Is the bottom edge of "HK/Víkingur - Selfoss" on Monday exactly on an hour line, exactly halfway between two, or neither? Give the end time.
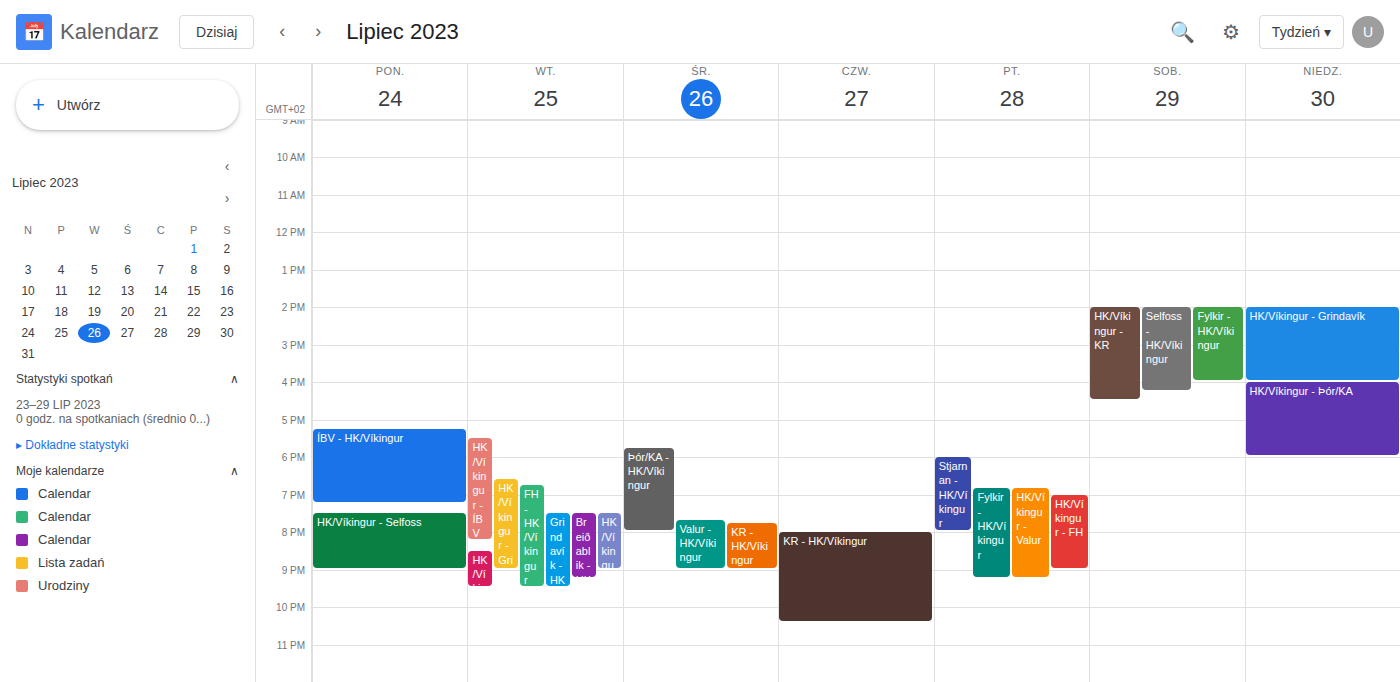
9:00 PM -- exactly on the 9 PM line.